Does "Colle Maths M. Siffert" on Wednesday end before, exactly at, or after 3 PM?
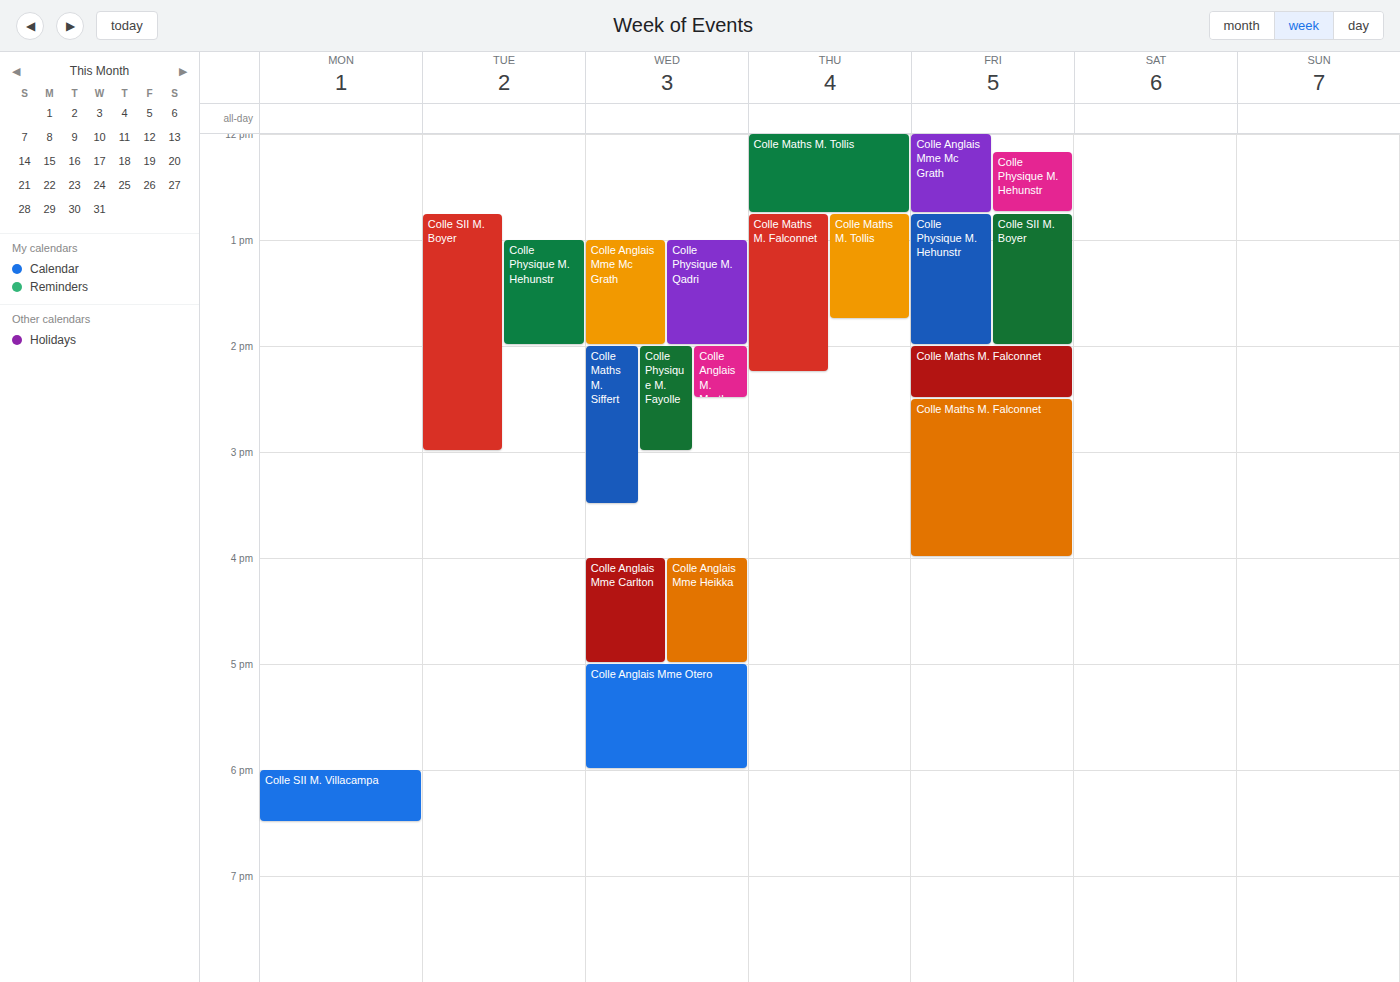
3:30 PM -- after 3 PM, 30 minutes below the 3 PM line.